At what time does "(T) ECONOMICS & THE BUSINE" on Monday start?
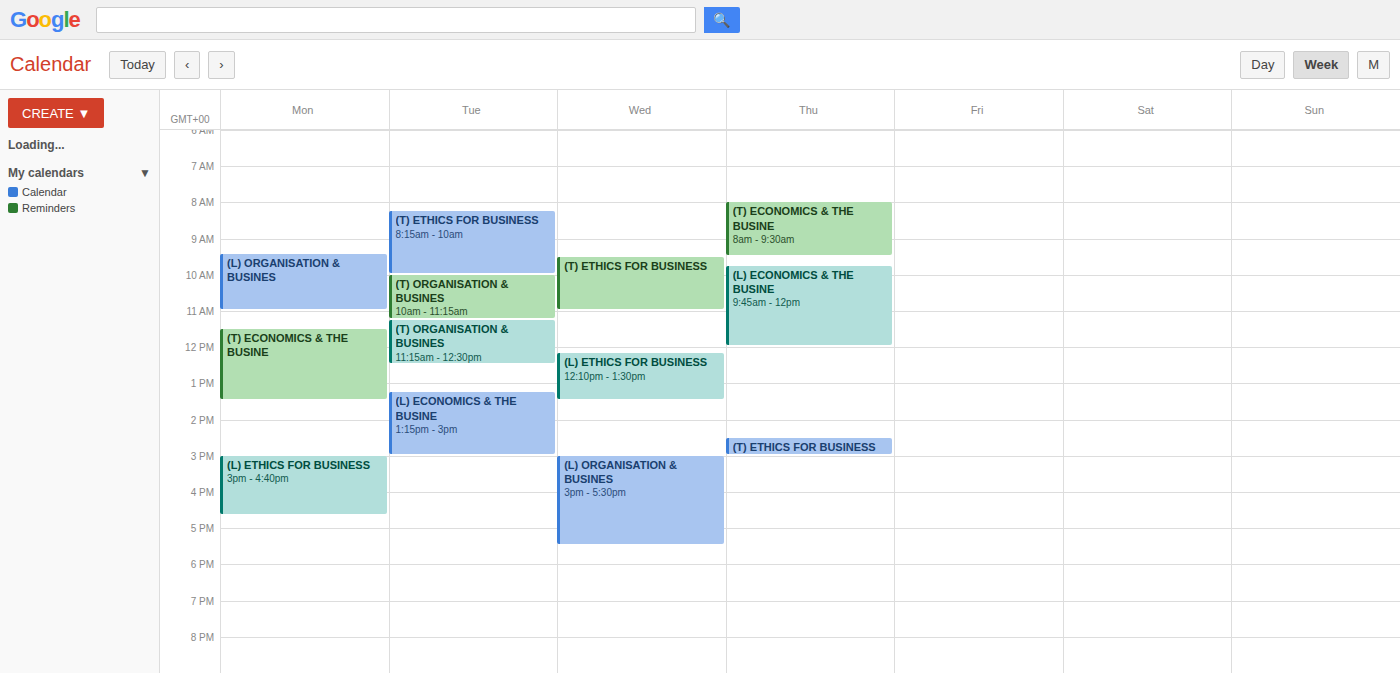
11:30